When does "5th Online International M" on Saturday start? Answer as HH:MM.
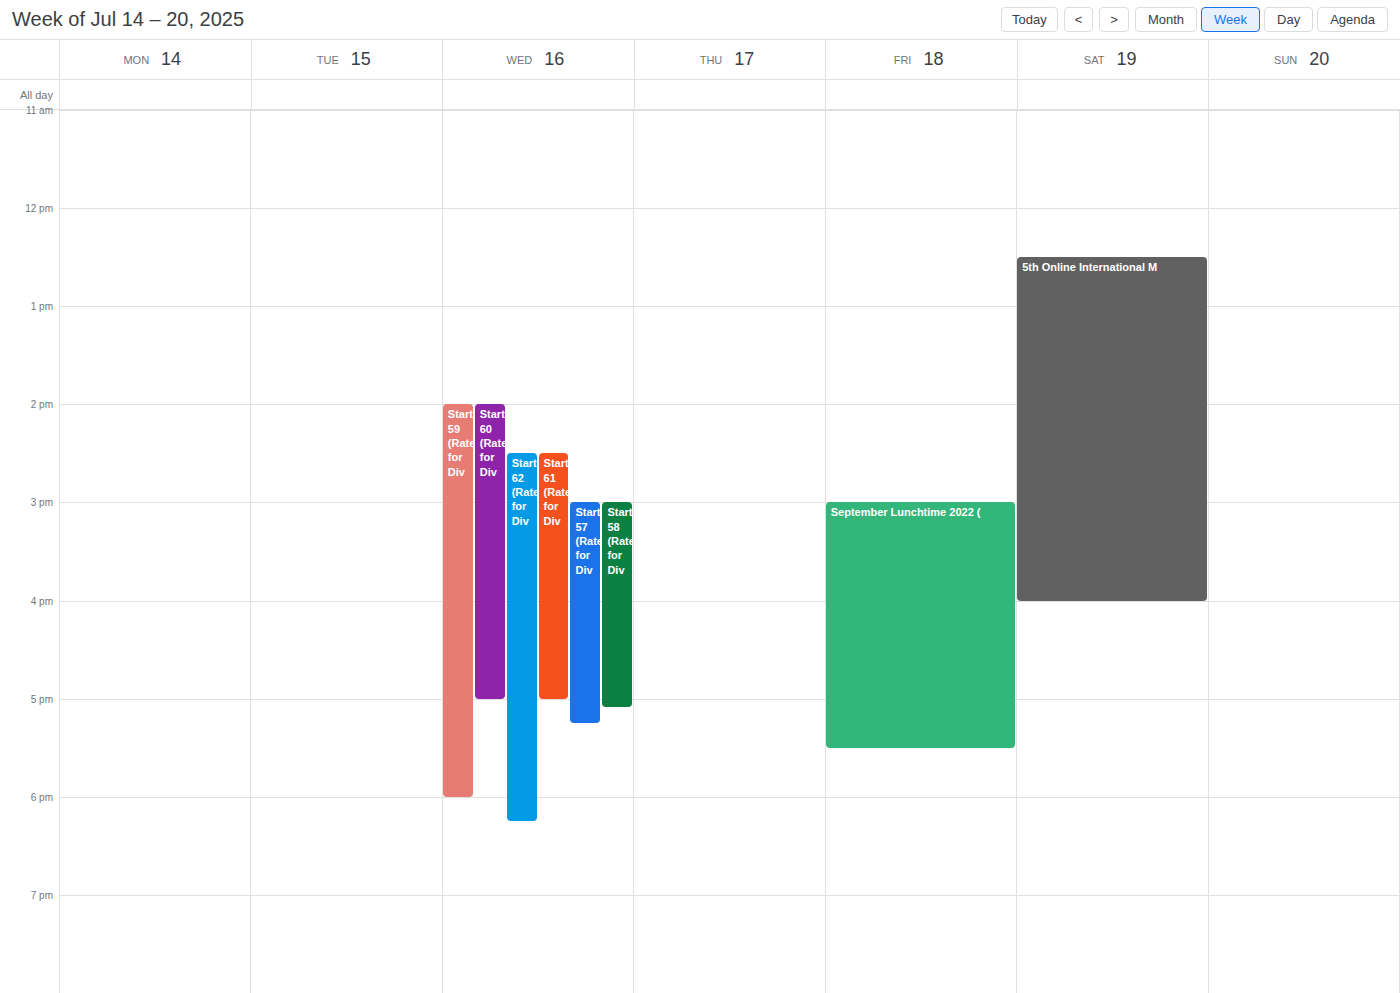
12:30